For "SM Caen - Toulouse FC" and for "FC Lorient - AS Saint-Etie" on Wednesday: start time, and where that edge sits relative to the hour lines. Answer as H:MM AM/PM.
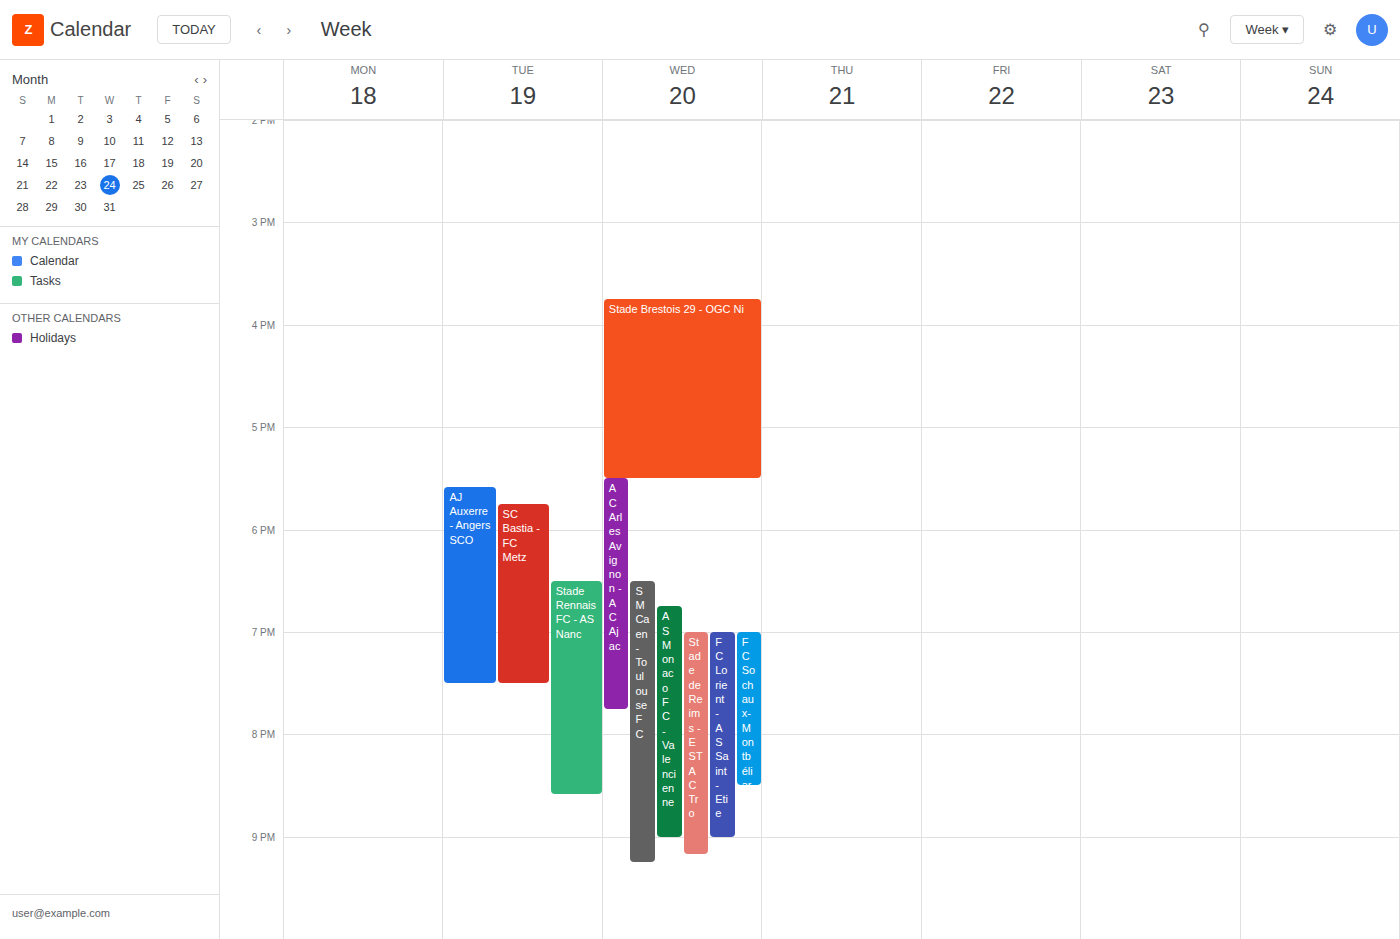
"SM Caen - Toulouse FC": 6:30 PM, halfway between the 6 PM and 7 PM lines. "FC Lorient - AS Saint-Etie": 7:00 PM, exactly on the 7 PM line.